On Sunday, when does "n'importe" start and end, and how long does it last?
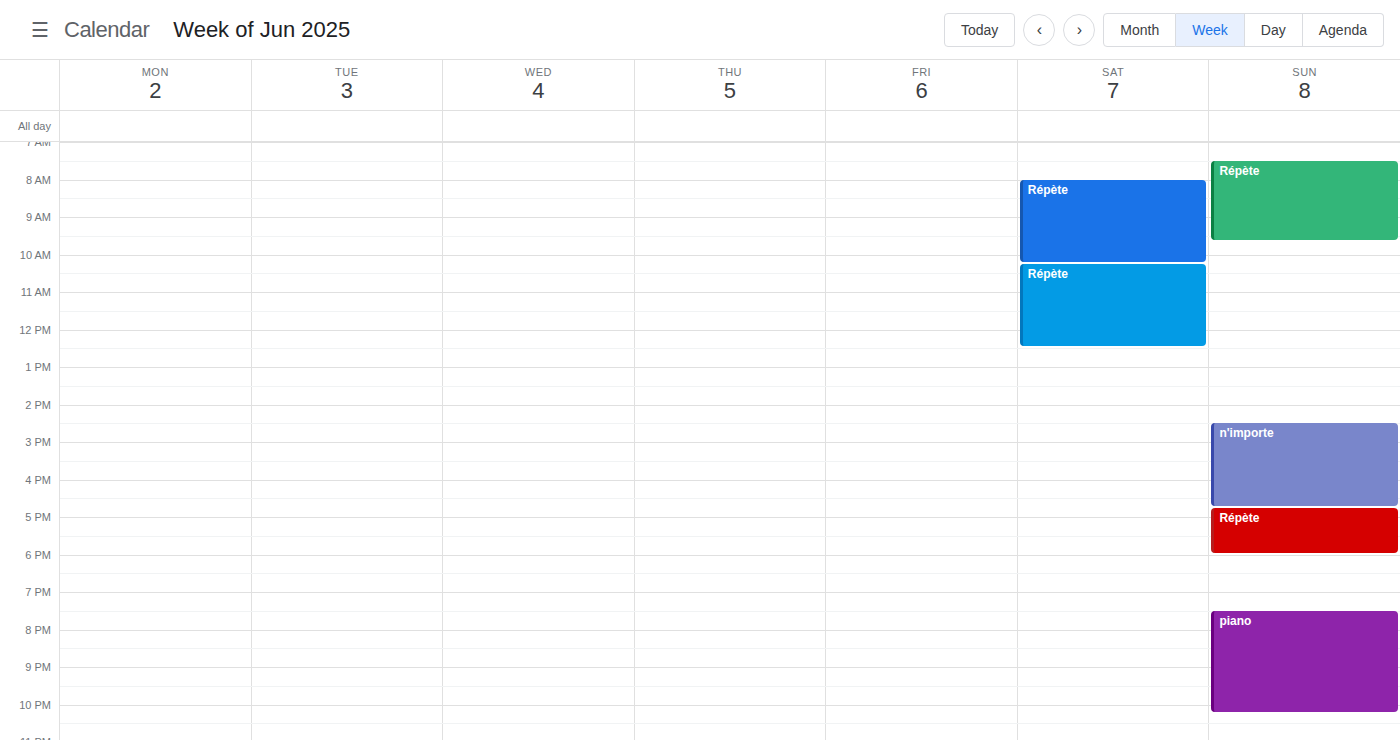
2:30 PM to 4:45 PM, 2 hours 15 minutes